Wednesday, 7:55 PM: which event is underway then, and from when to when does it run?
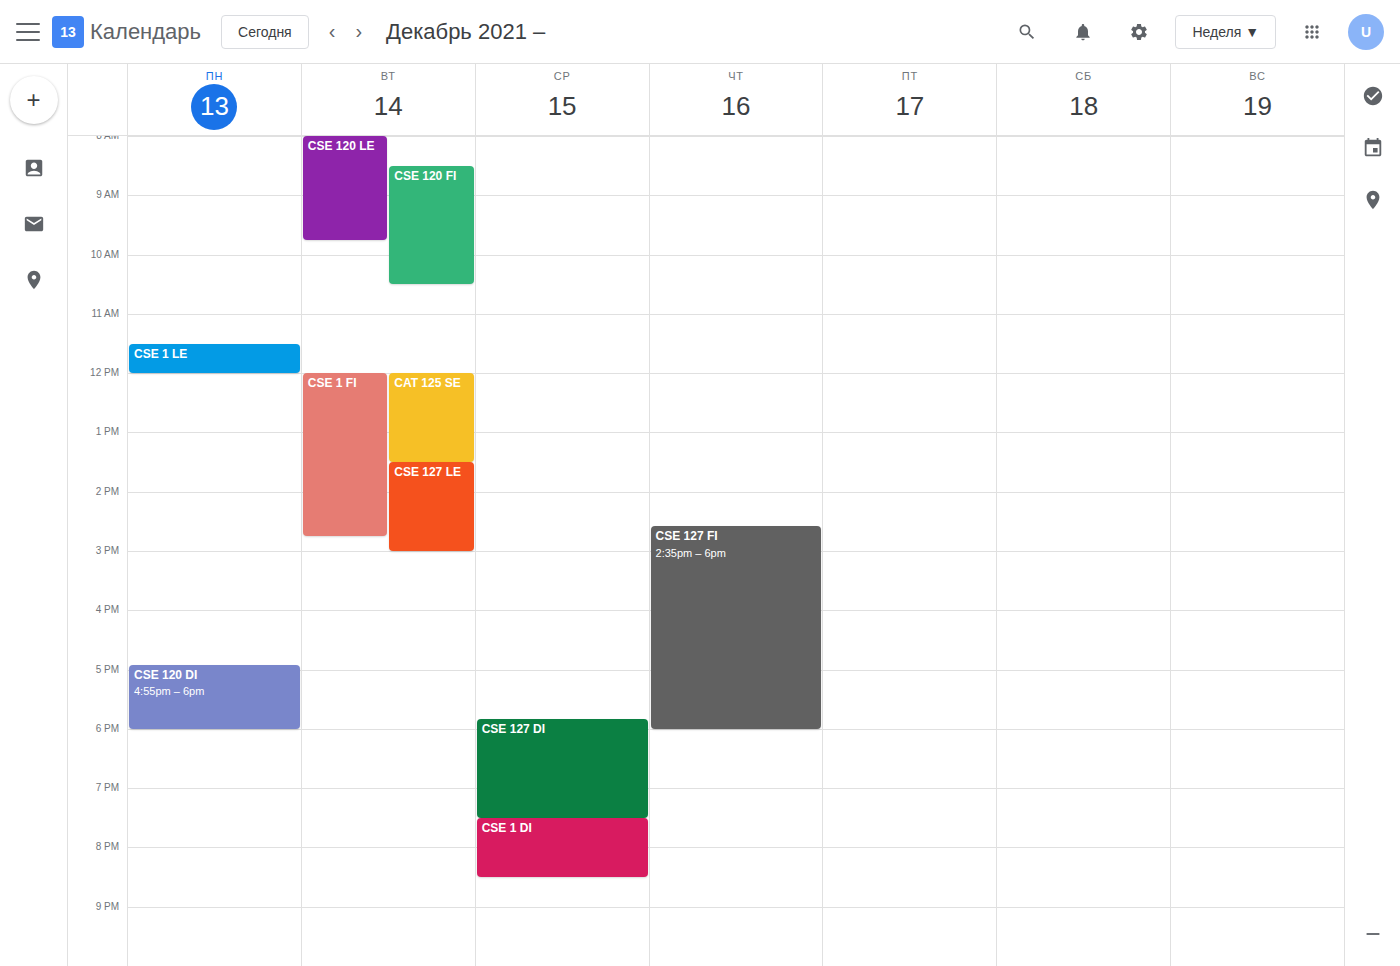
"CSE 1 DI", 7:30 PM to 8:30 PM